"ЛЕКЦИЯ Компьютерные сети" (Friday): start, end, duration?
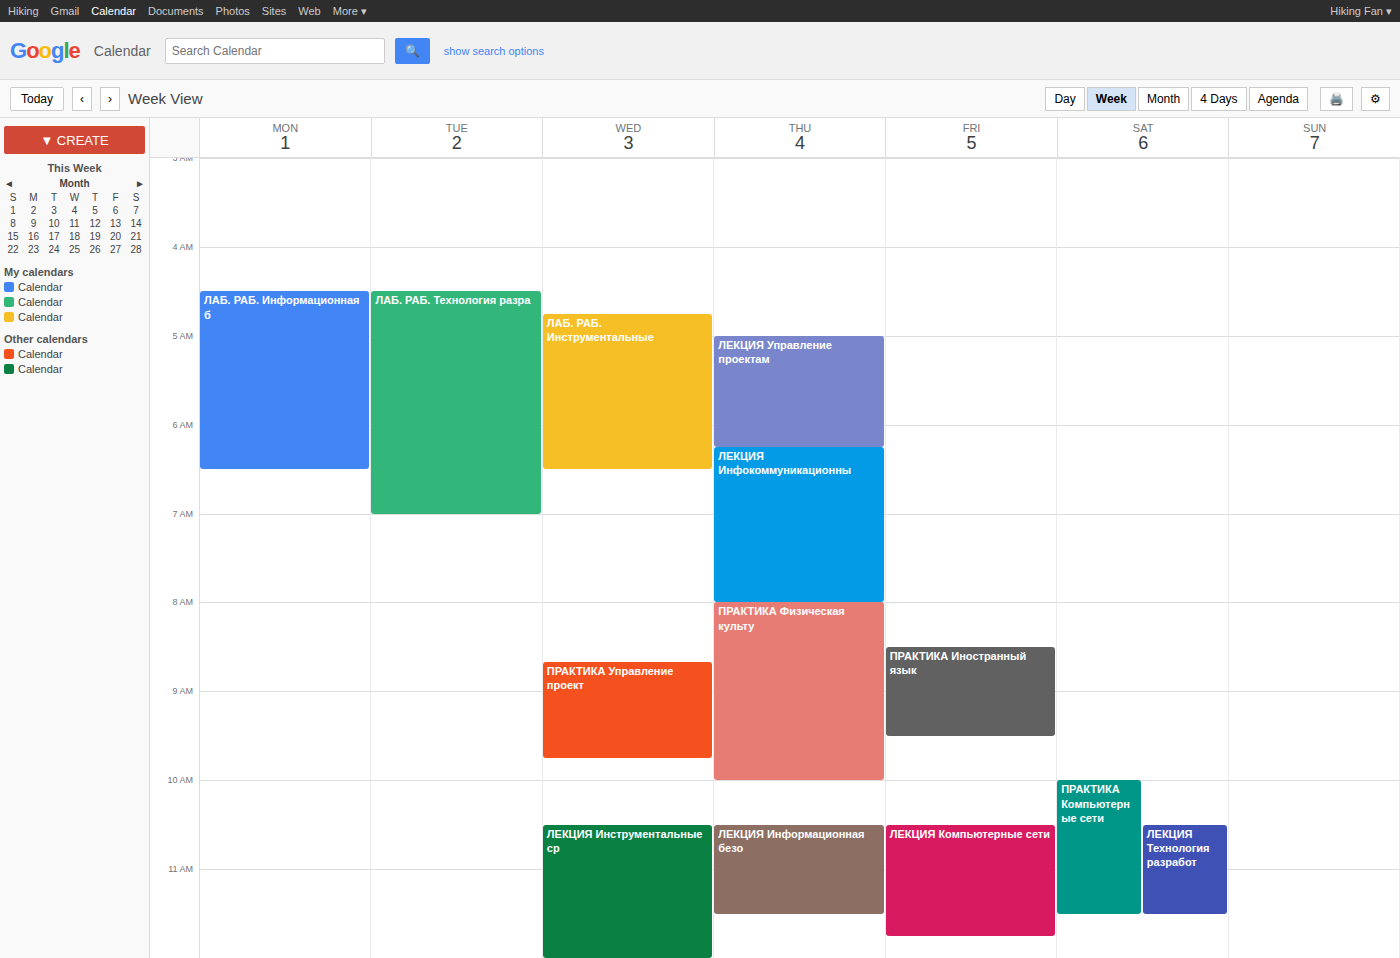
10:30 AM to 11:45 AM, 1 hour 15 minutes